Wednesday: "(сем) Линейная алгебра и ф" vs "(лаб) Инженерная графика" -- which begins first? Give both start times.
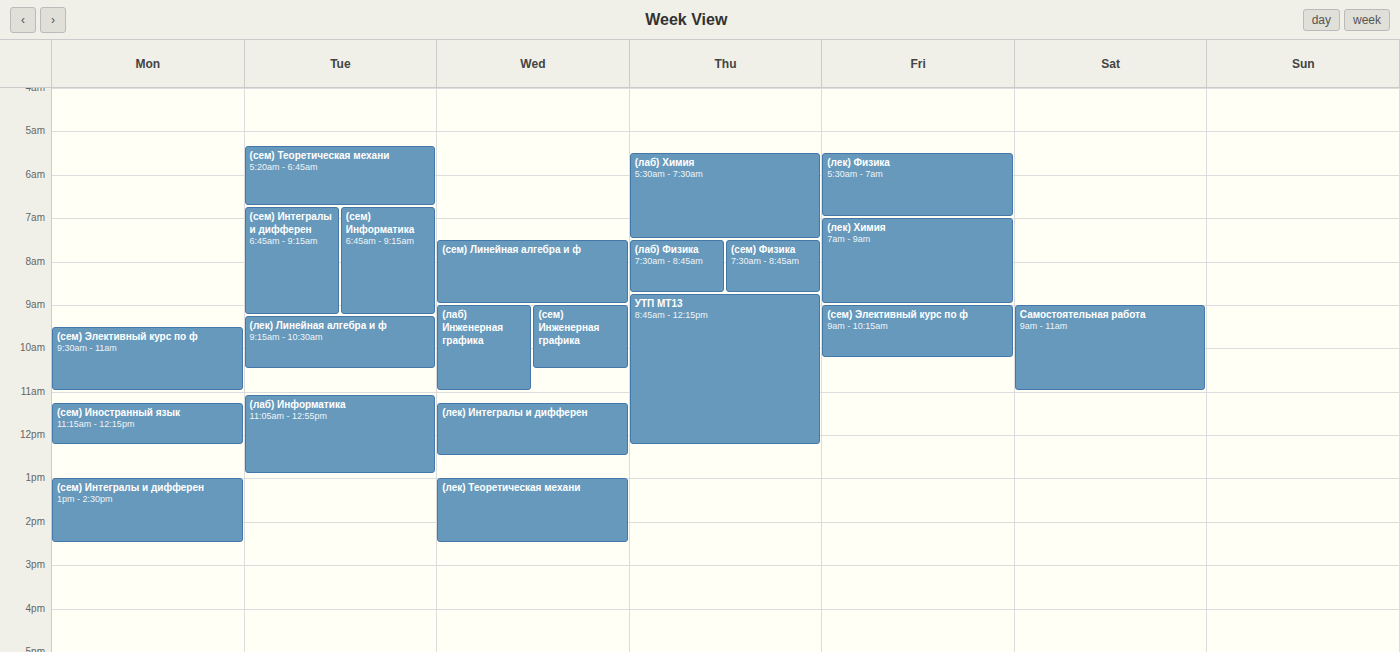
"(сем) Линейная алгебра и ф" 7:30 AM; "(лаб) Инженерная графика" 9:00 AM.